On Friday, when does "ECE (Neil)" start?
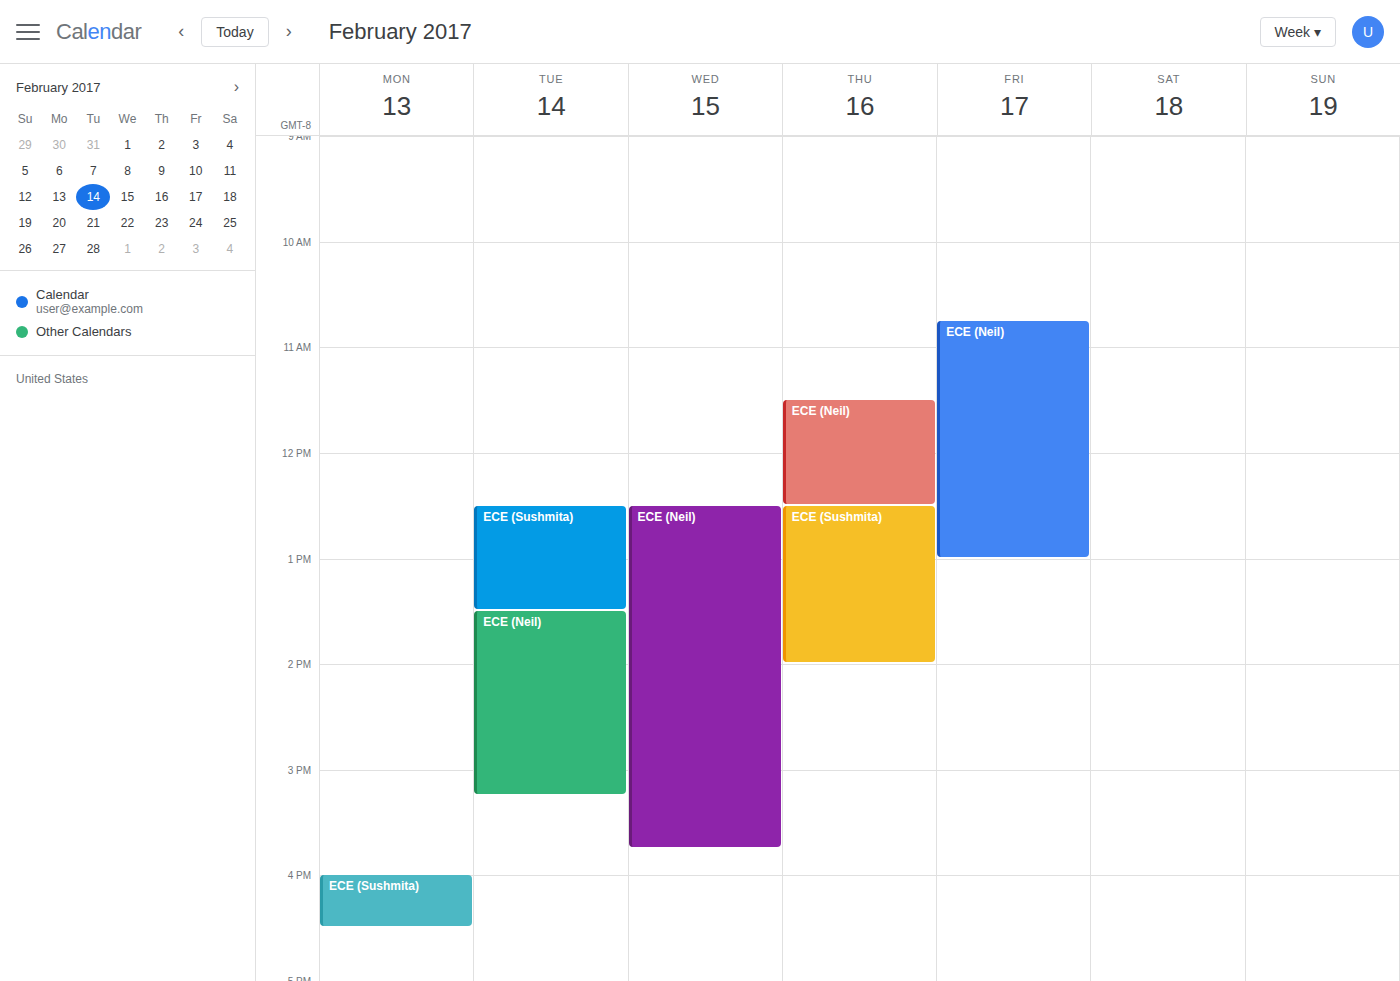
10:45 AM